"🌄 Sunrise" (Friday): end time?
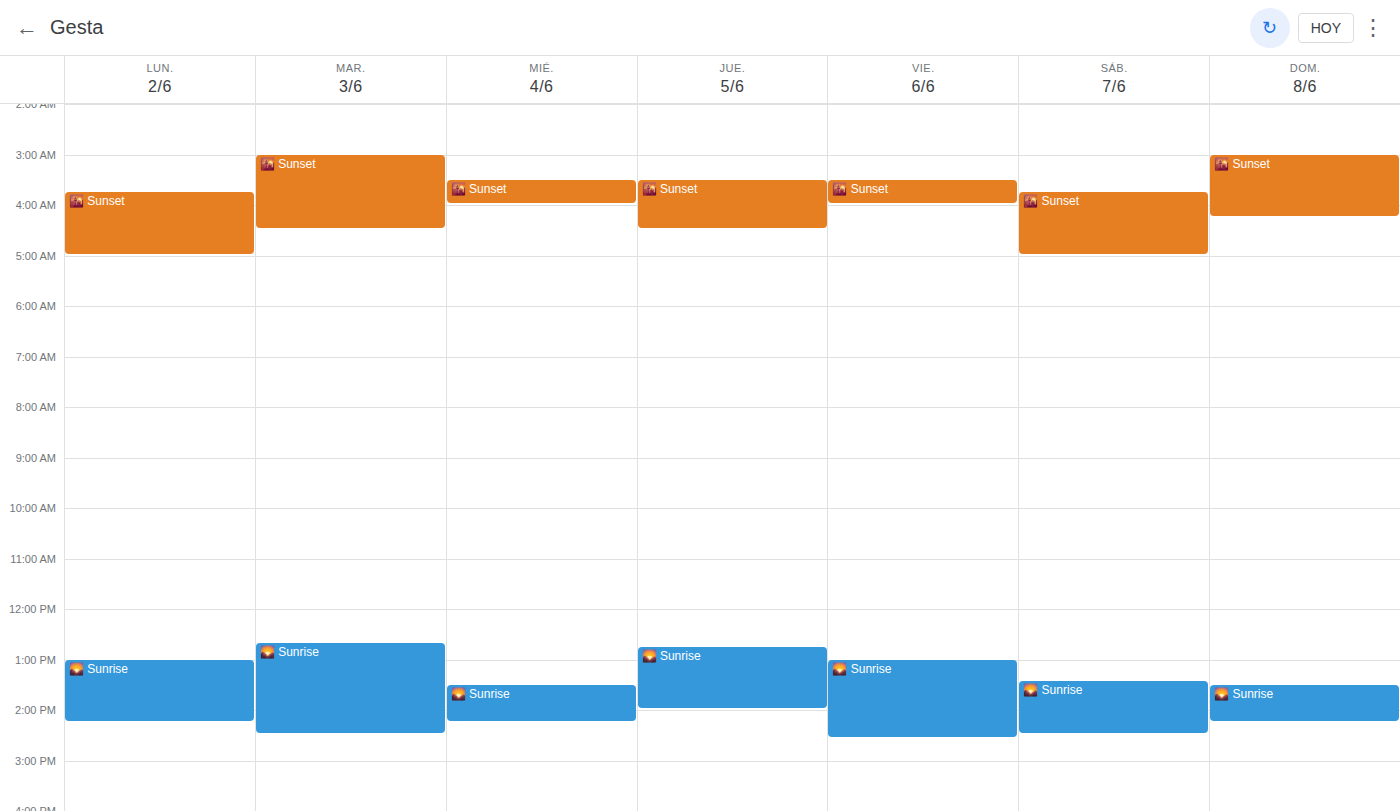
2:35 PM